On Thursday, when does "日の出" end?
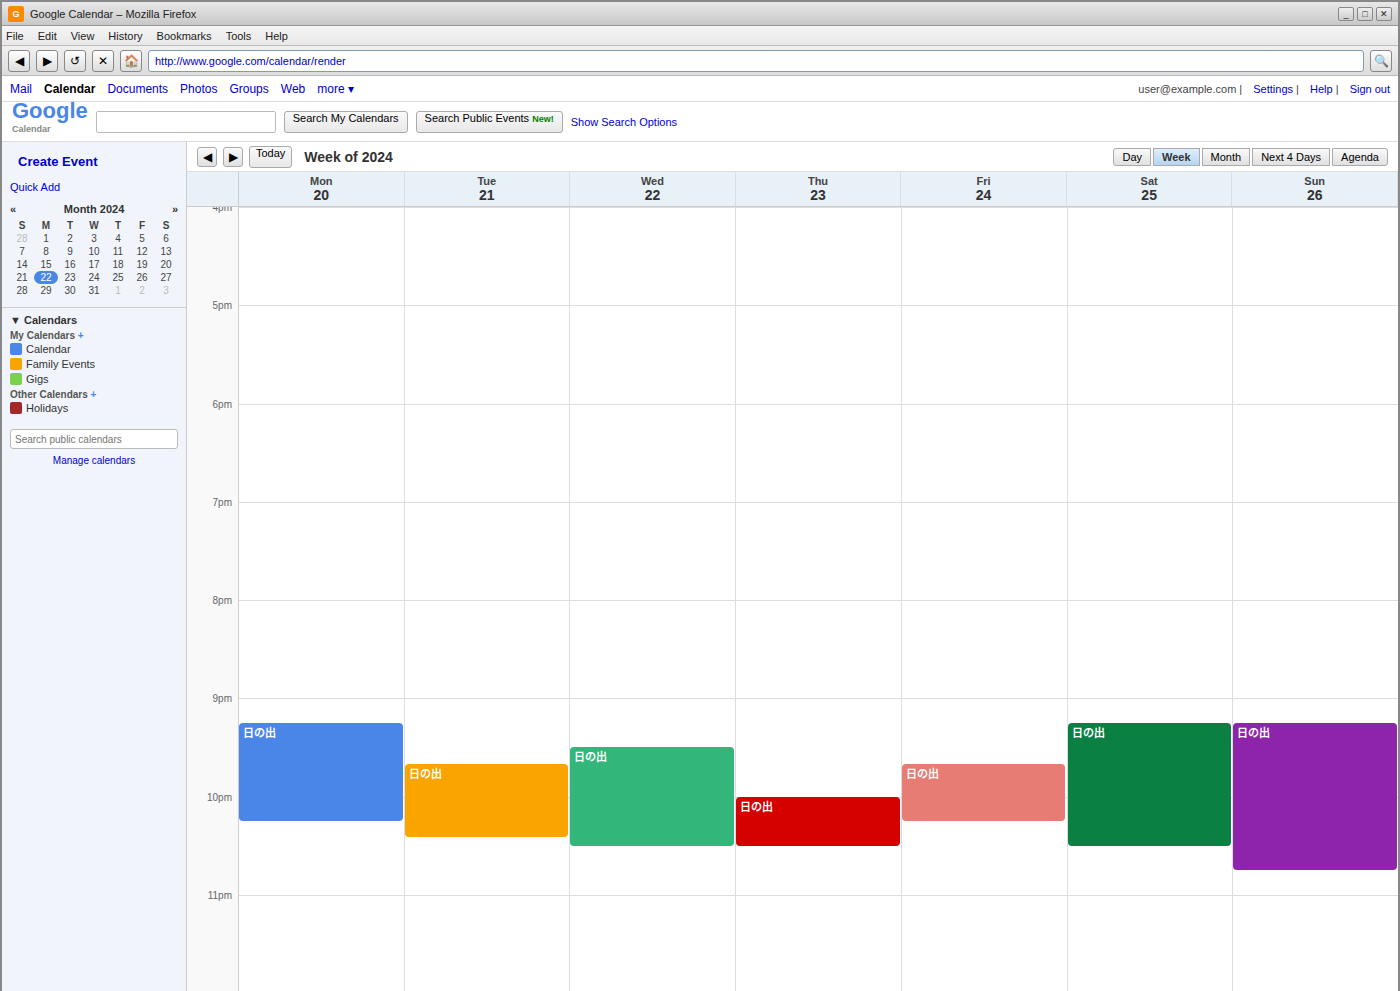
10:30 PM